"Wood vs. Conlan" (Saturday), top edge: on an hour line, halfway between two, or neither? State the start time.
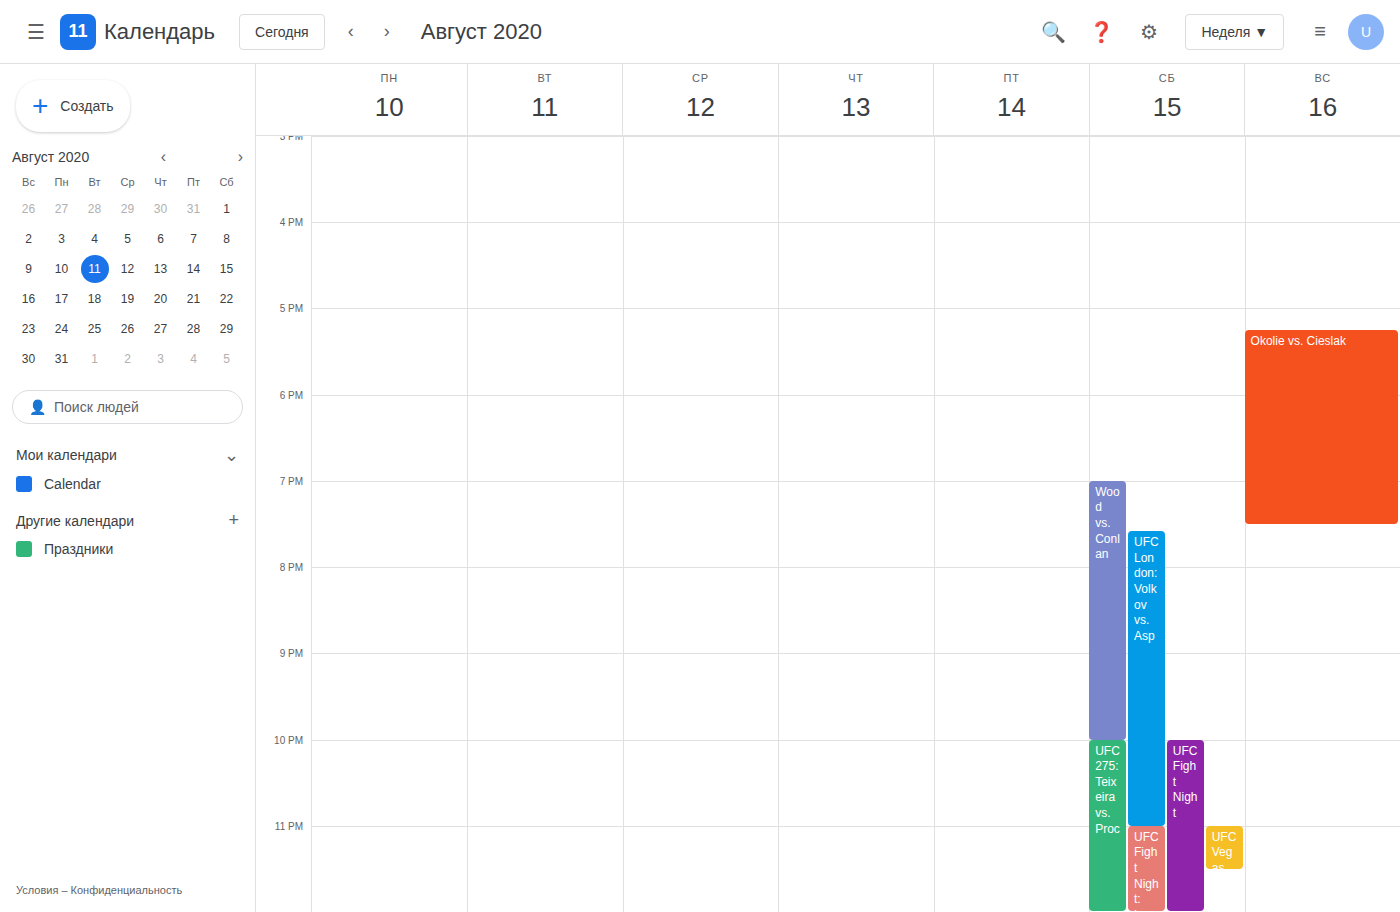
7:00 PM -- exactly on the 7 PM line.